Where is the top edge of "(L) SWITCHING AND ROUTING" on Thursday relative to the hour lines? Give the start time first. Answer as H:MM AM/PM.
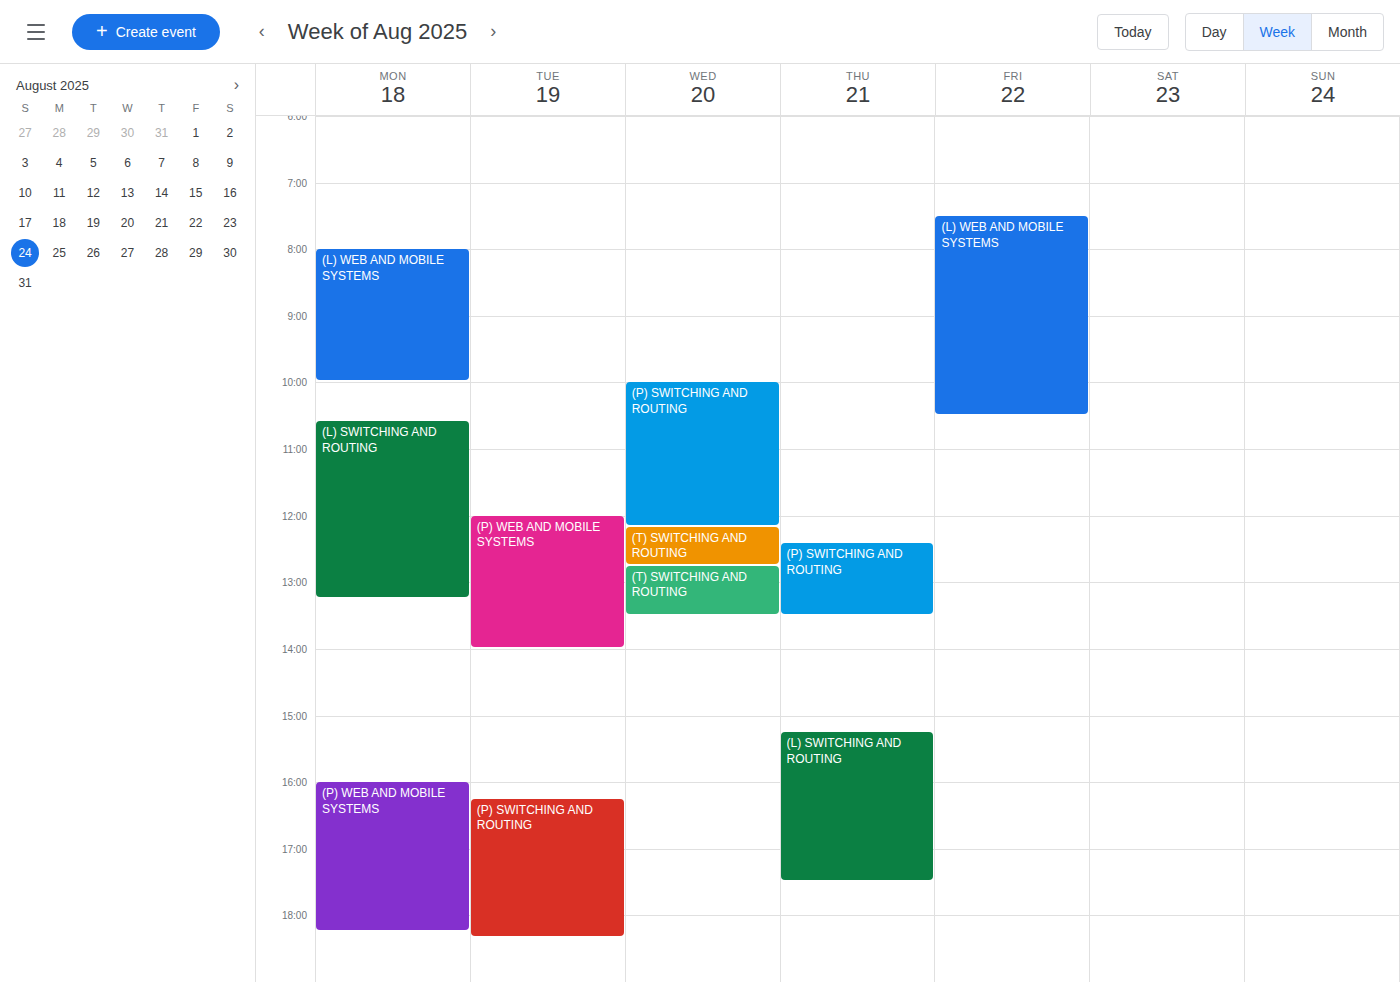
3:15 PM -- neither: a quarter of the way from the 3 PM line to the 4 PM line.